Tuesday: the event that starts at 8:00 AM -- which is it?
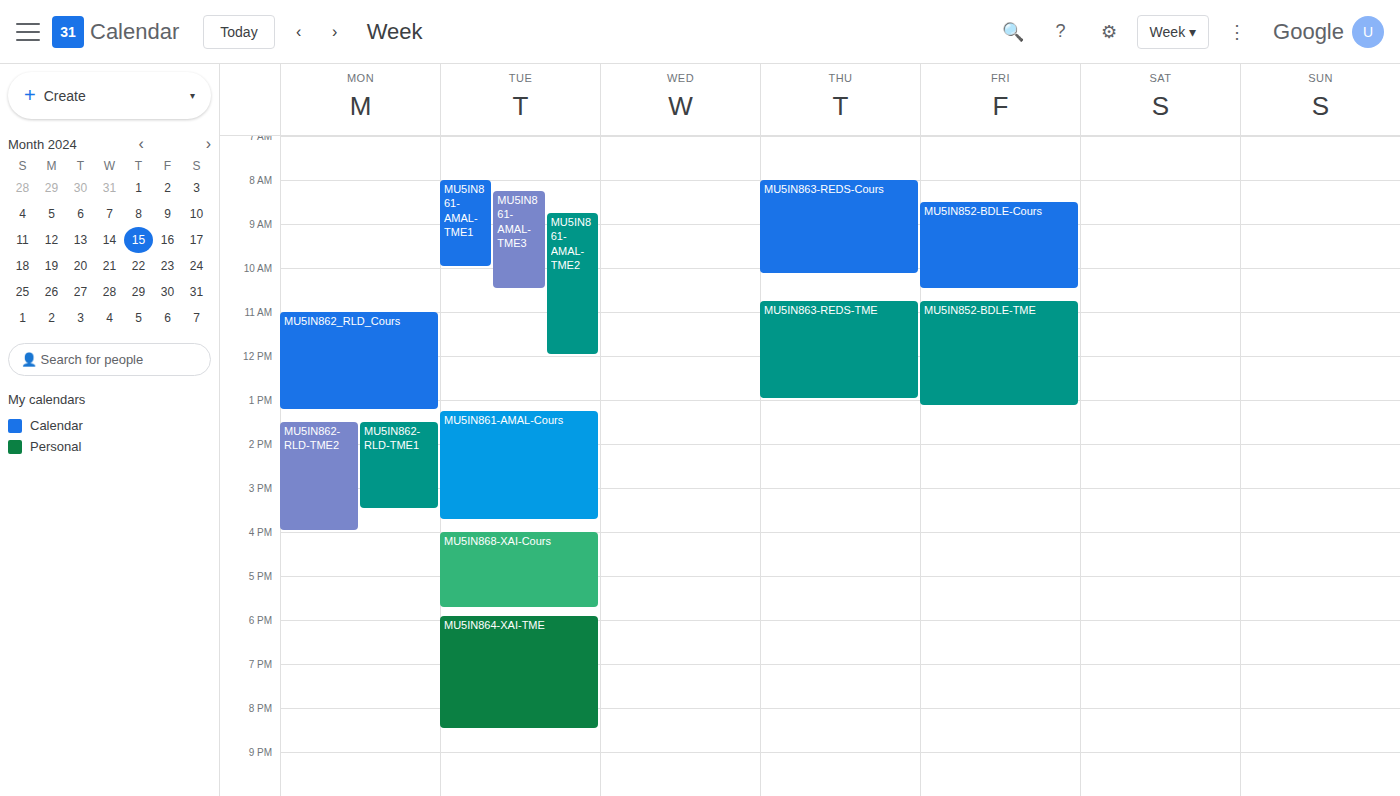
"MU5IN861-AMAL-TME1"